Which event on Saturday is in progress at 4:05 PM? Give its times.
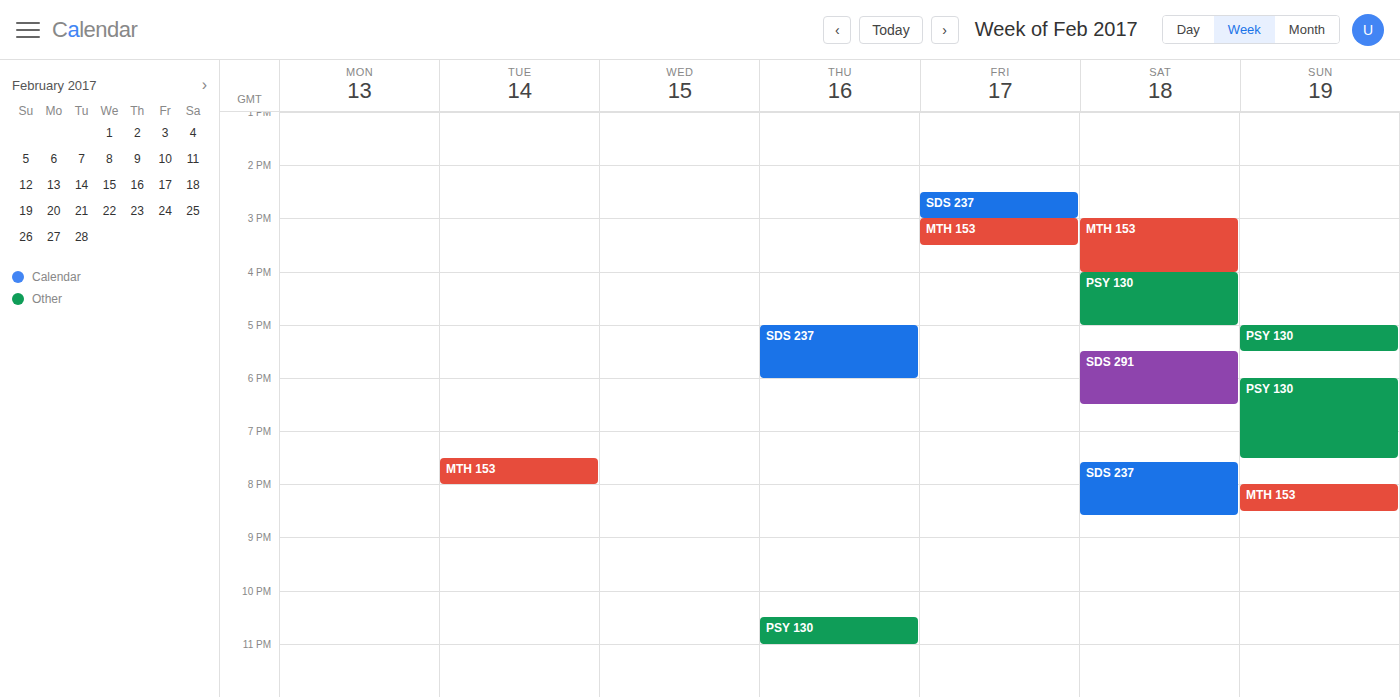
"PSY 130", 4:00 PM to 5:00 PM